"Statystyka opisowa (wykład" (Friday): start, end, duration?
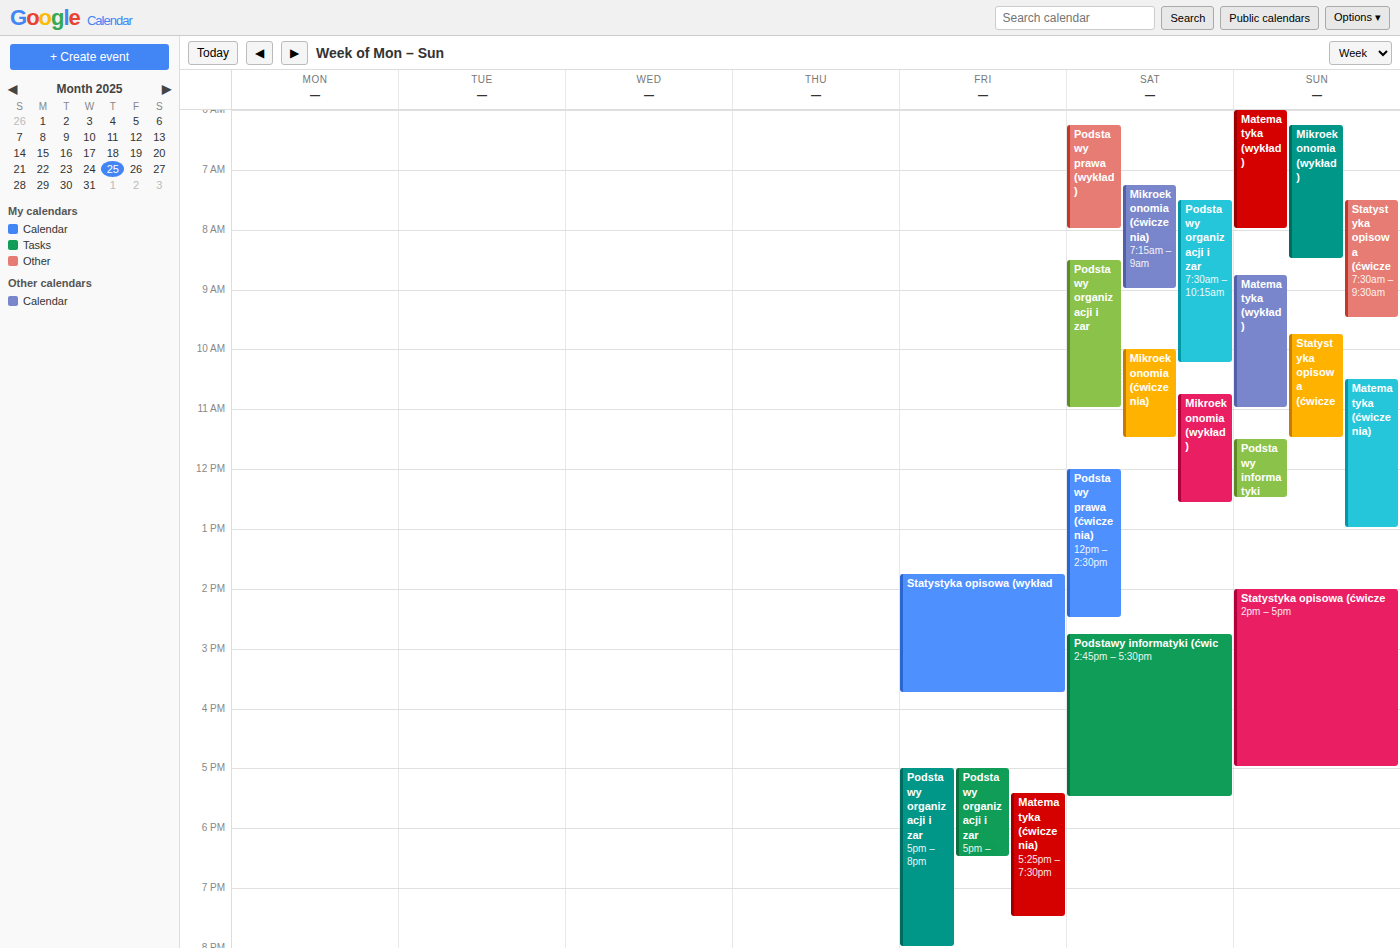
1:45 PM to 3:45 PM, 2 hours